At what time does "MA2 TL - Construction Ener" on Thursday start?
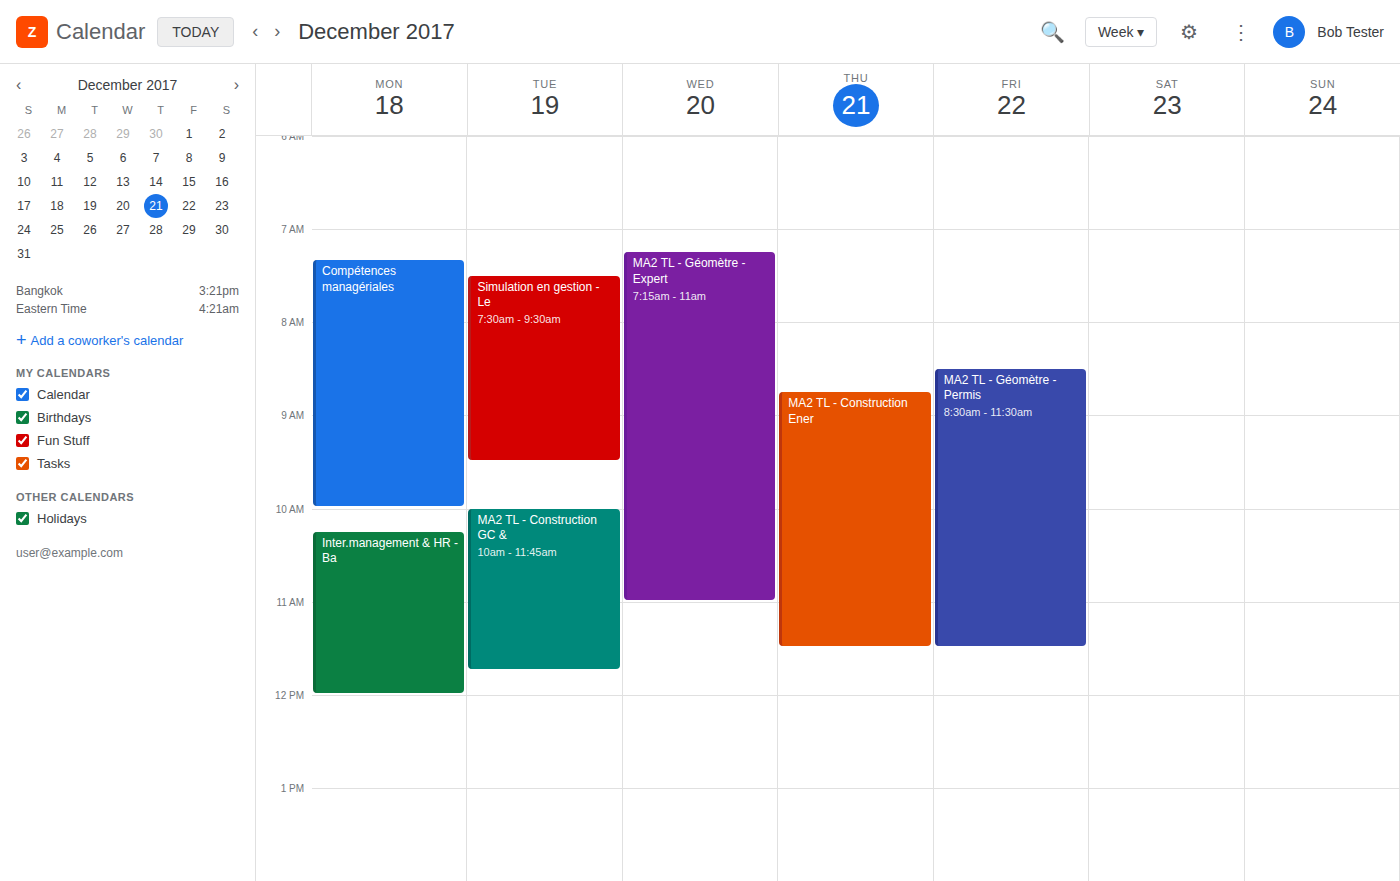
8:45 AM